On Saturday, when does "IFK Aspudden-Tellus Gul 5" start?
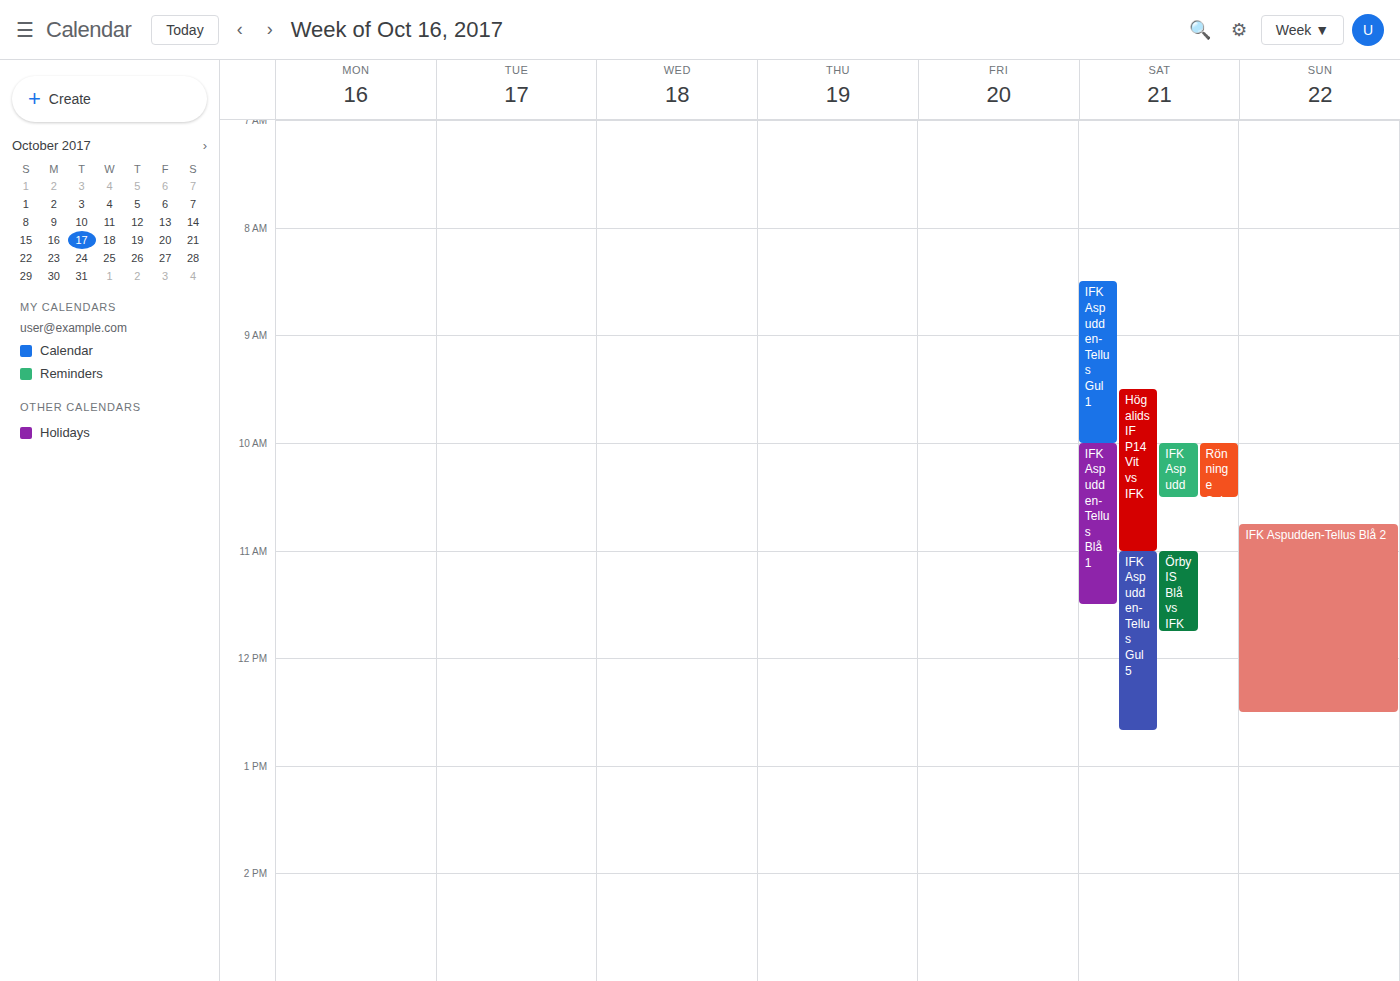
11:00 AM